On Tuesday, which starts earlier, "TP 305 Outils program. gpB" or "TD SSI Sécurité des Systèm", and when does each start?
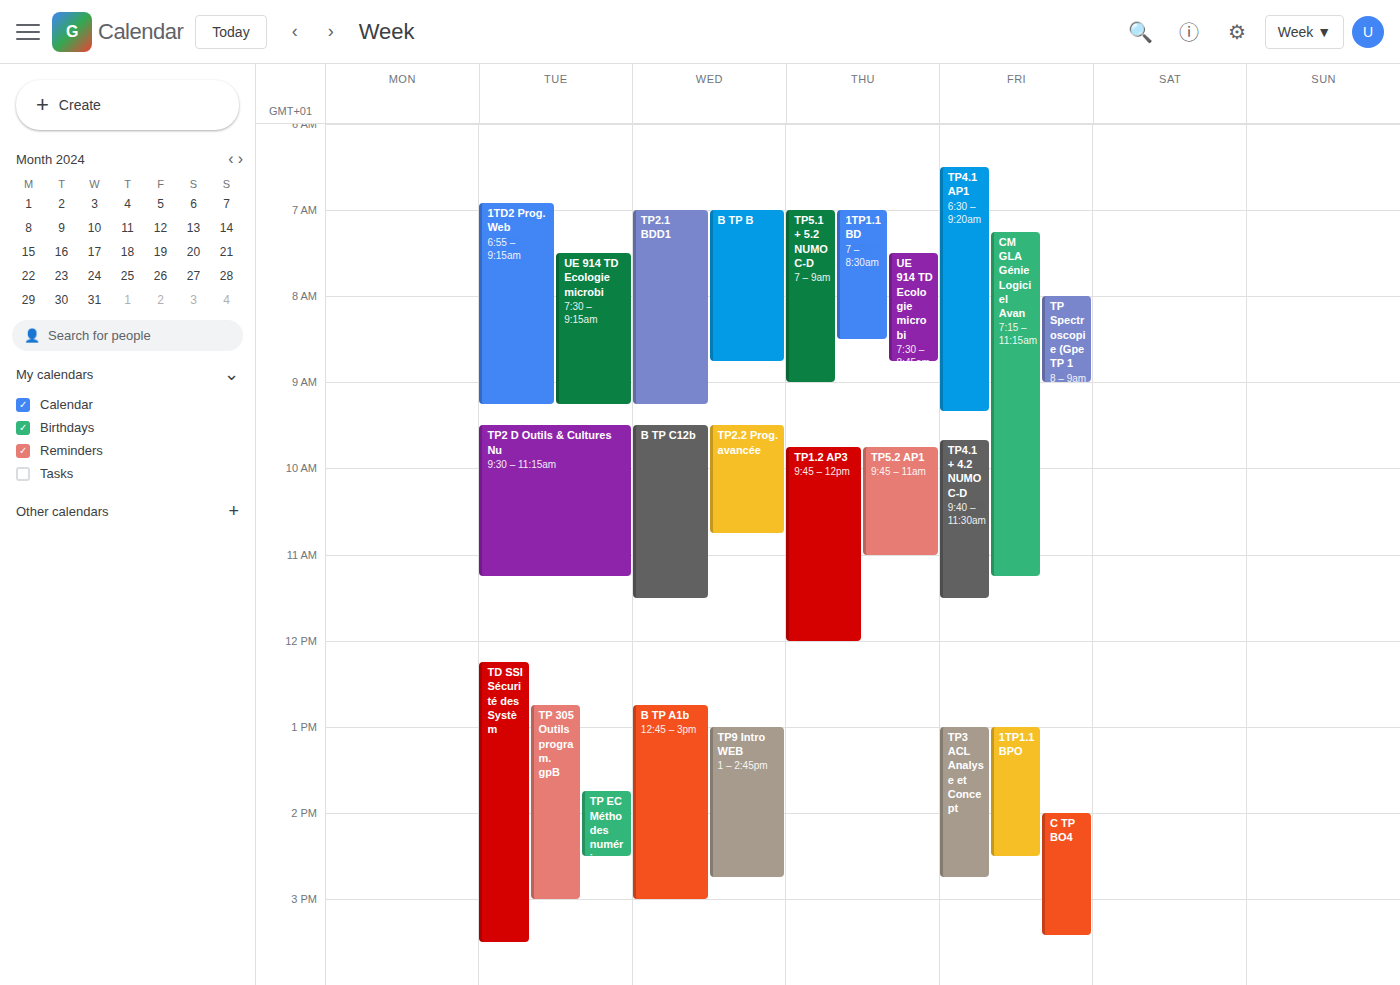
"TD SSI Sécurité des Systèm" 12:15 PM; "TP 305 Outils program. gpB" 12:45 PM.